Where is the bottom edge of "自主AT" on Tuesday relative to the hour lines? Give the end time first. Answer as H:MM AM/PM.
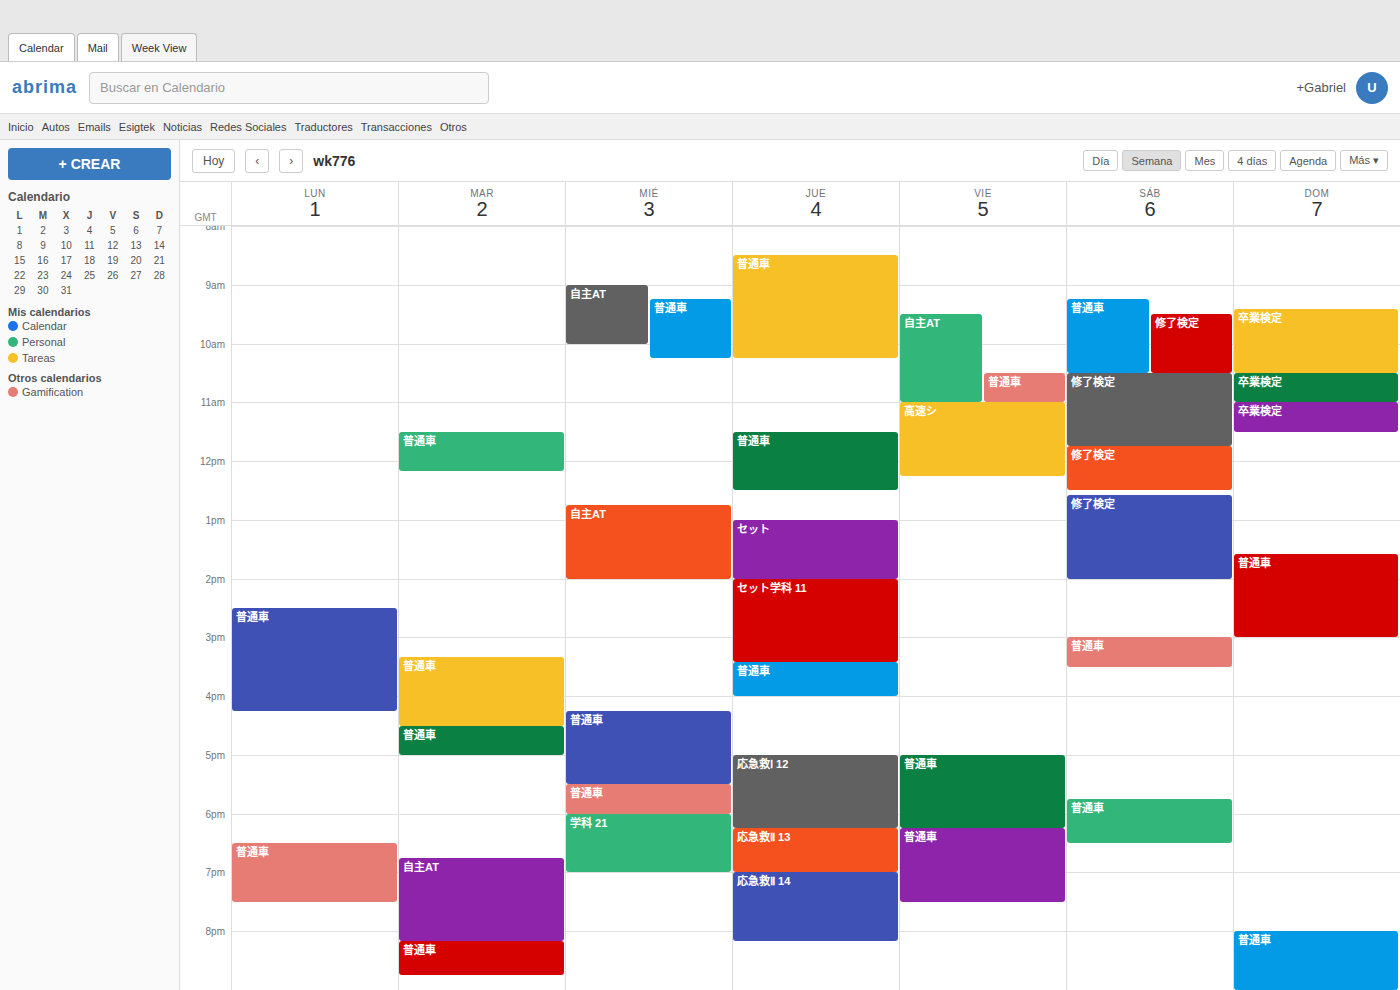
8:10 PM -- neither: 10 minutes below the 8 PM line and 50 minutes above the 9 PM line.